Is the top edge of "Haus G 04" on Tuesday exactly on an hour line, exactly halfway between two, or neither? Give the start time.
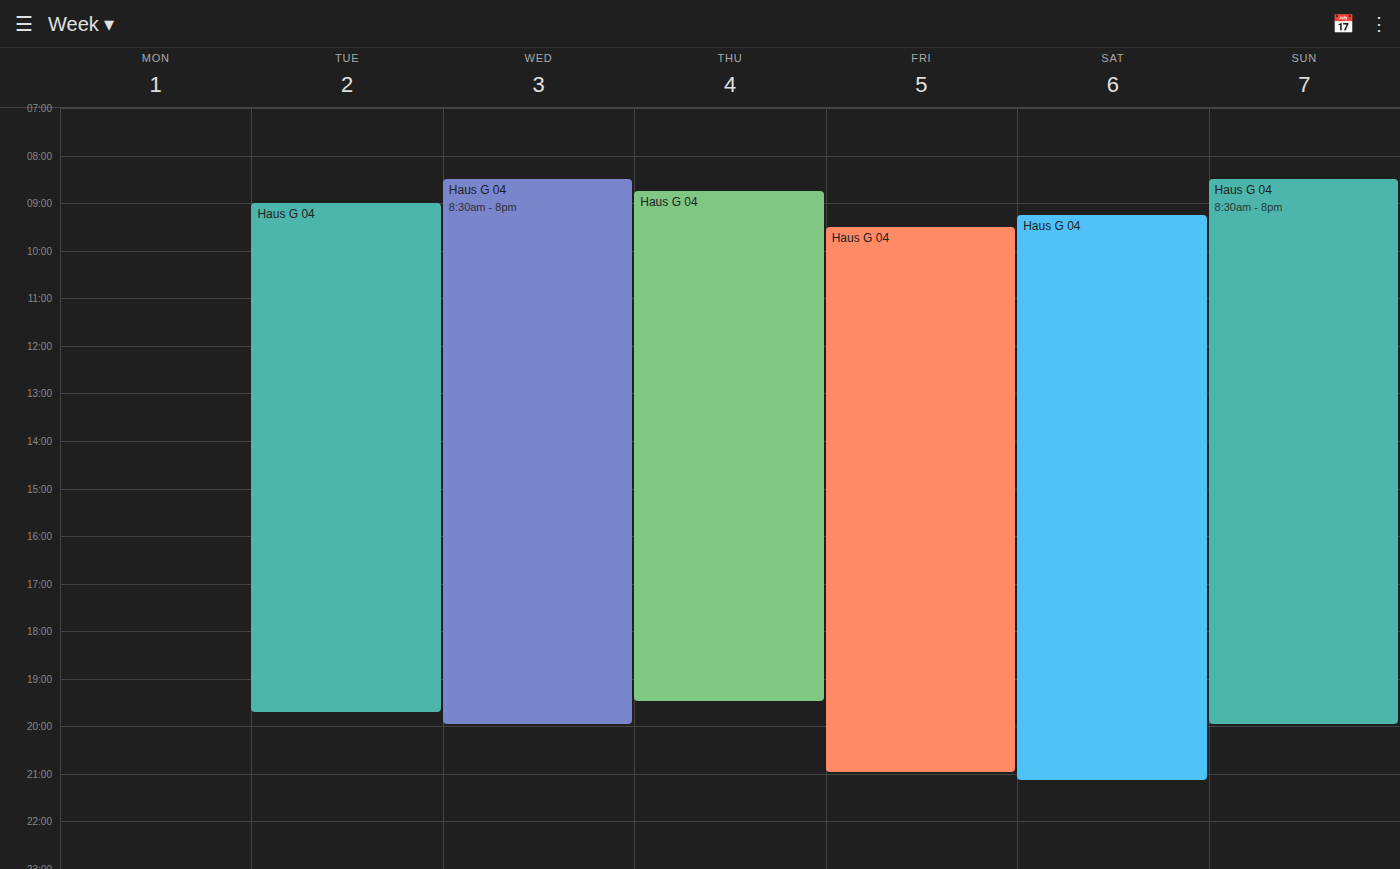
9:00 AM -- exactly on the 9 AM line.